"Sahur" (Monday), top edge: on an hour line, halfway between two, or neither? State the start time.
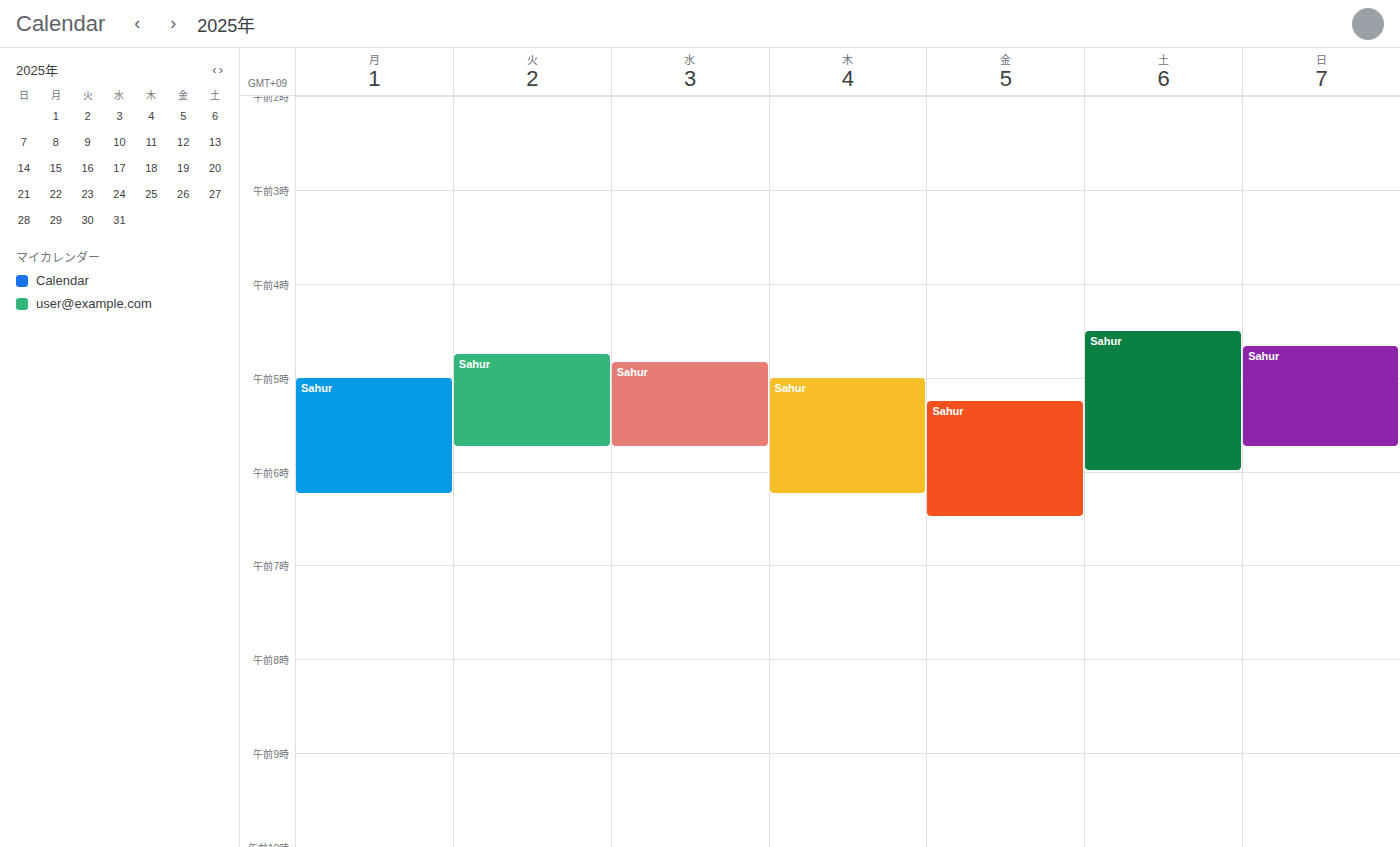
5:00 AM -- exactly on the 5 AM line.